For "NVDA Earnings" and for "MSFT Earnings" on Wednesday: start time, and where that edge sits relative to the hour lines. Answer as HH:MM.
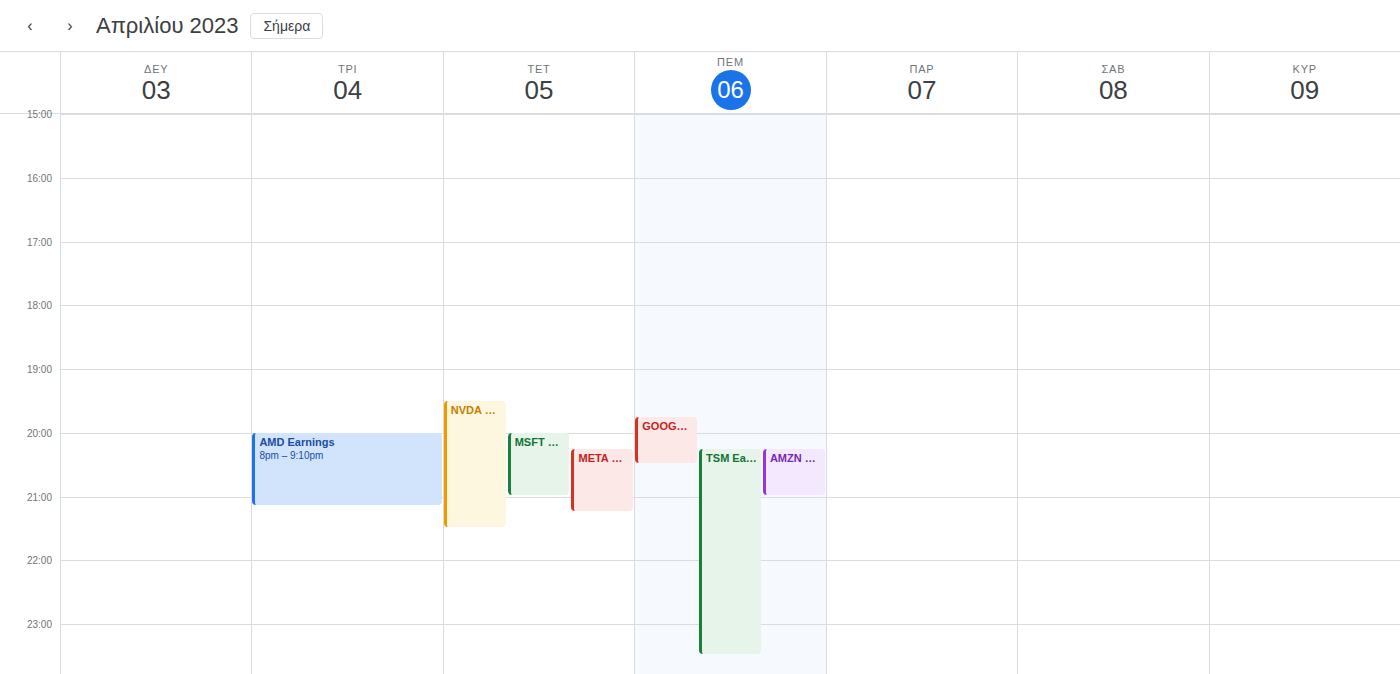
"NVDA Earnings": 19:30, halfway between the 19:00 and 20:00 lines. "MSFT Earnings": 20:00, exactly on the 20:00 line.